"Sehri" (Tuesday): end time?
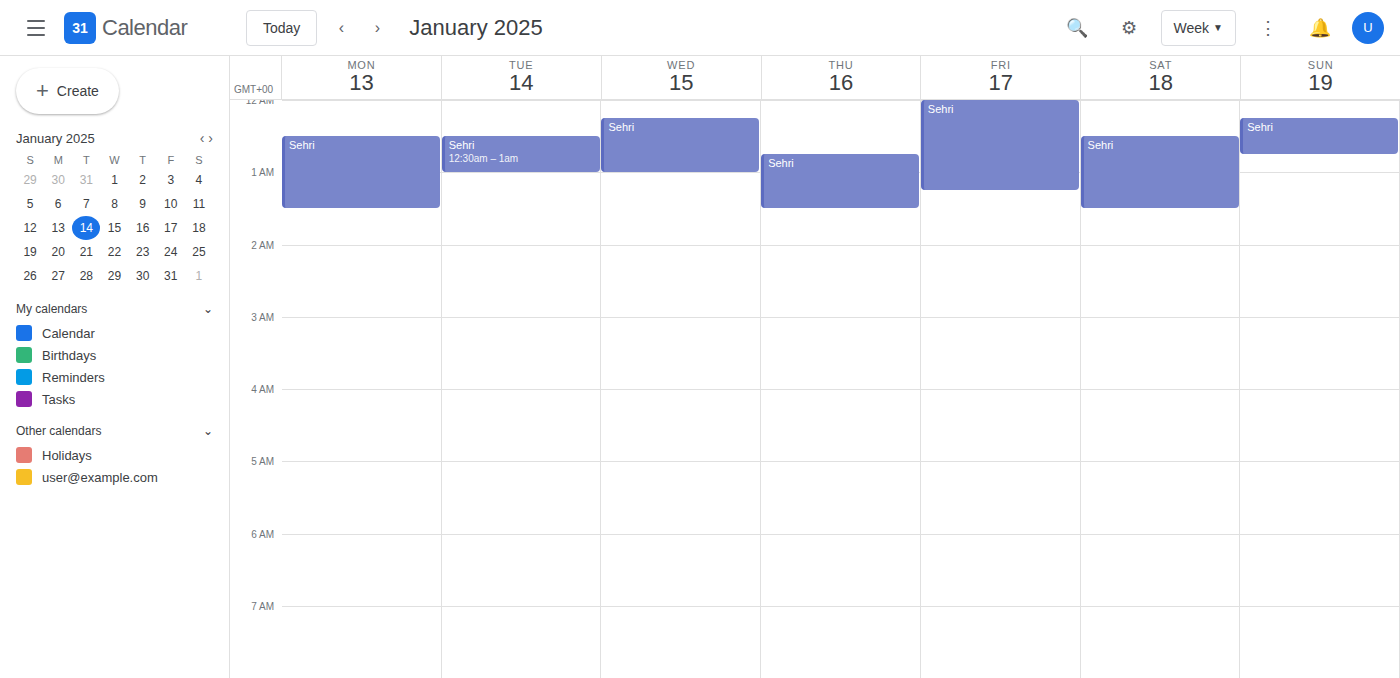
1:00 AM